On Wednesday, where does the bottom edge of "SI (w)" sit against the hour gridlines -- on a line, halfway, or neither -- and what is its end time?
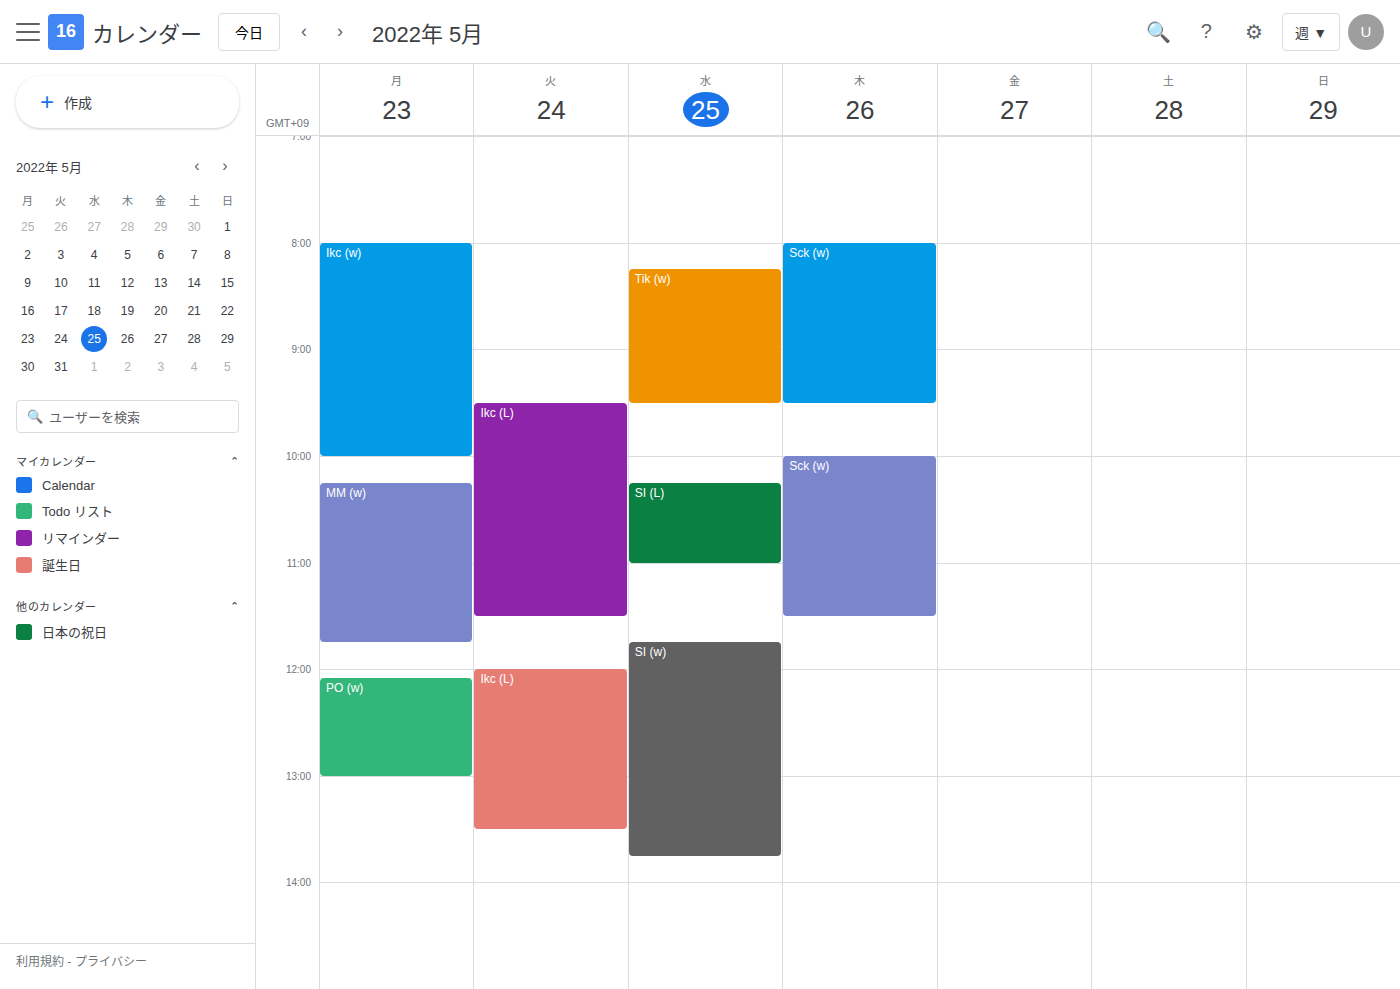
1:45 PM -- neither: three quarters of the way from the 1 PM line to the 2 PM line.